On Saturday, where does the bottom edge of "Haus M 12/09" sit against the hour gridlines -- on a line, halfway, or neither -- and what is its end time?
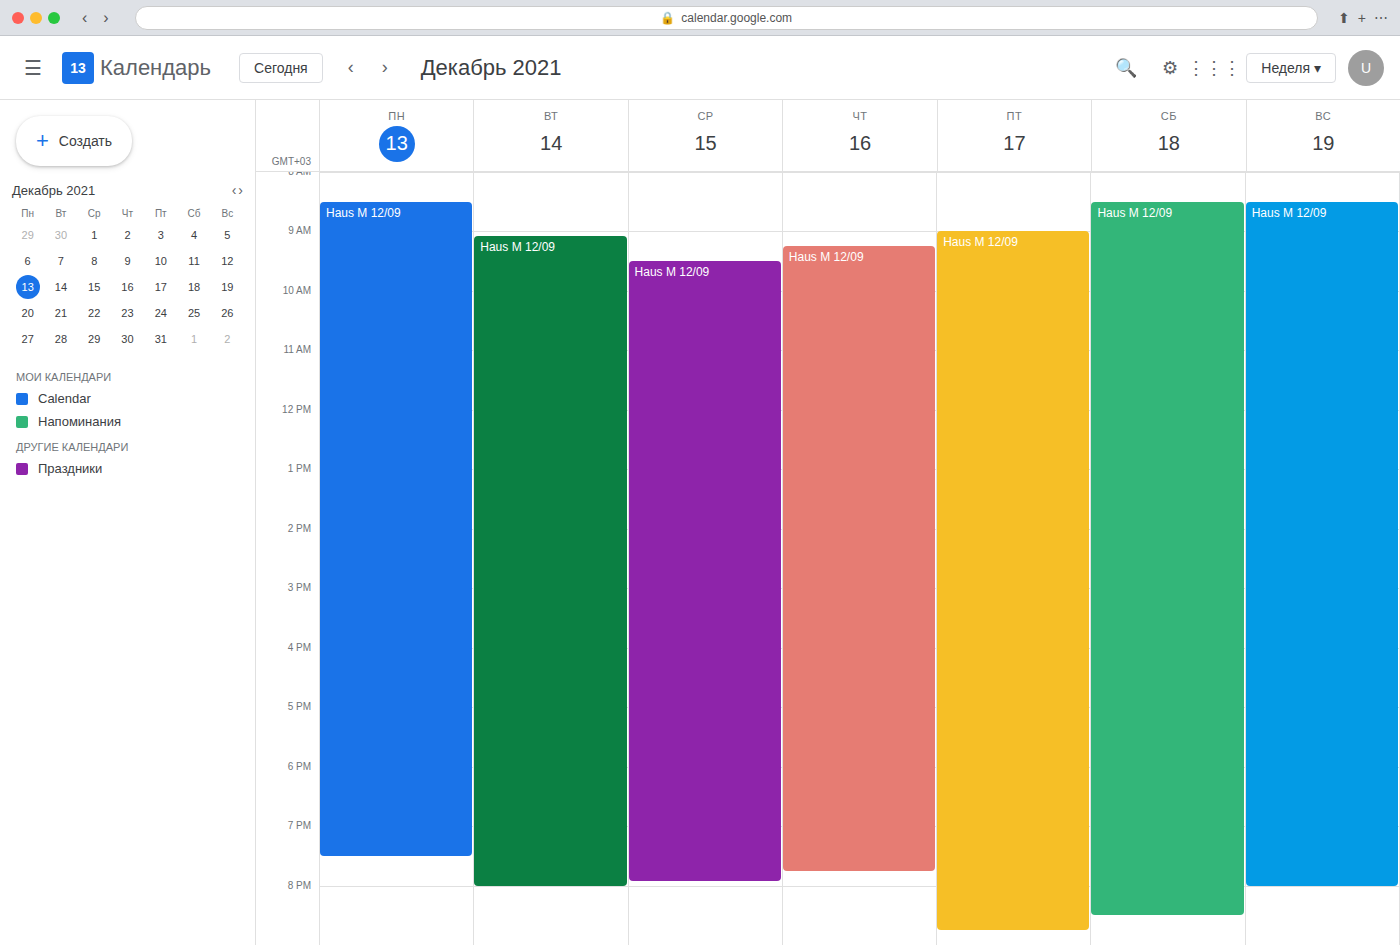
8:30 PM -- halfway between the 8 PM and 9 PM lines.